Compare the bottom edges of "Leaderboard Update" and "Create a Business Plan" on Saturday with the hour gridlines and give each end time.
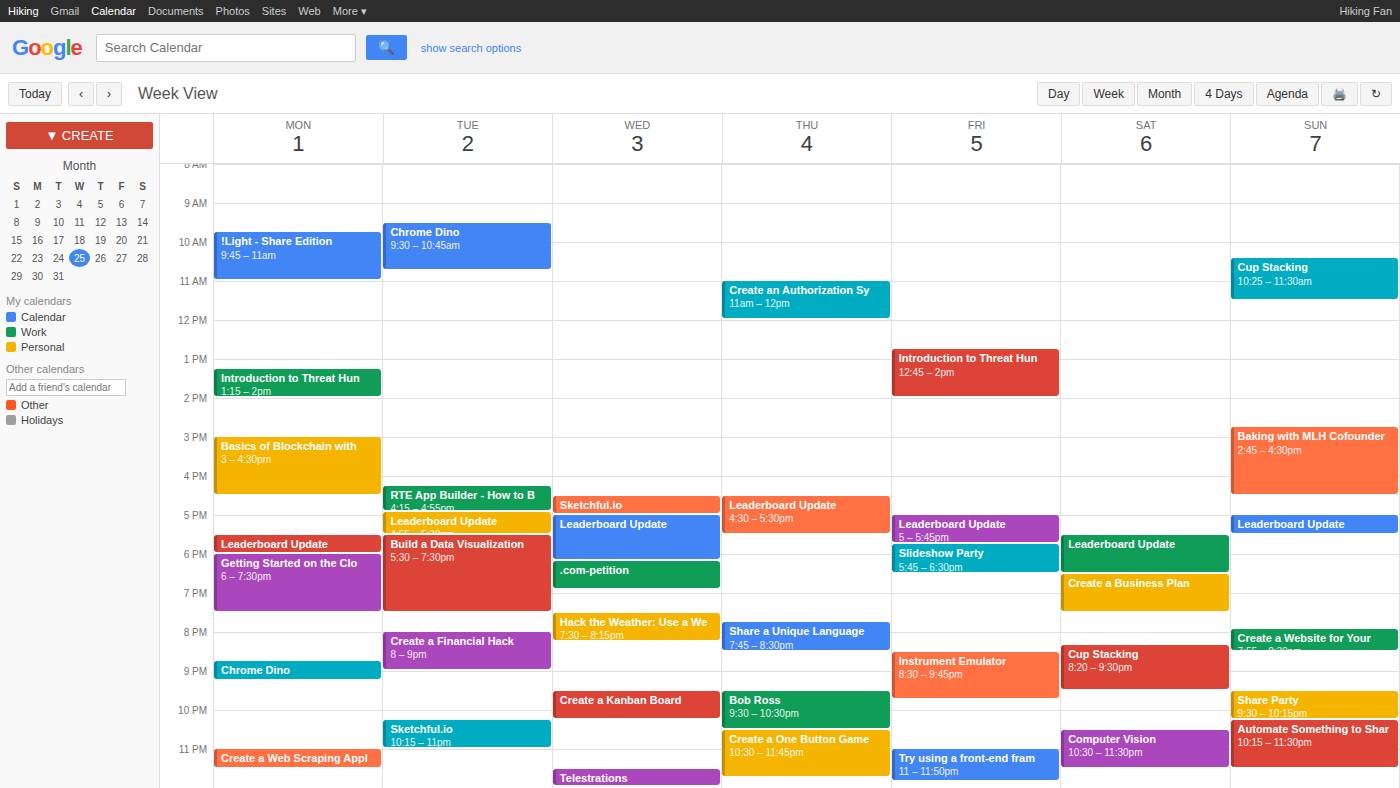
"Leaderboard Update": 6:30 PM, halfway between the 6 PM and 7 PM lines. "Create a Business Plan": 7:30 PM, halfway between the 7 PM and 8 PM lines.